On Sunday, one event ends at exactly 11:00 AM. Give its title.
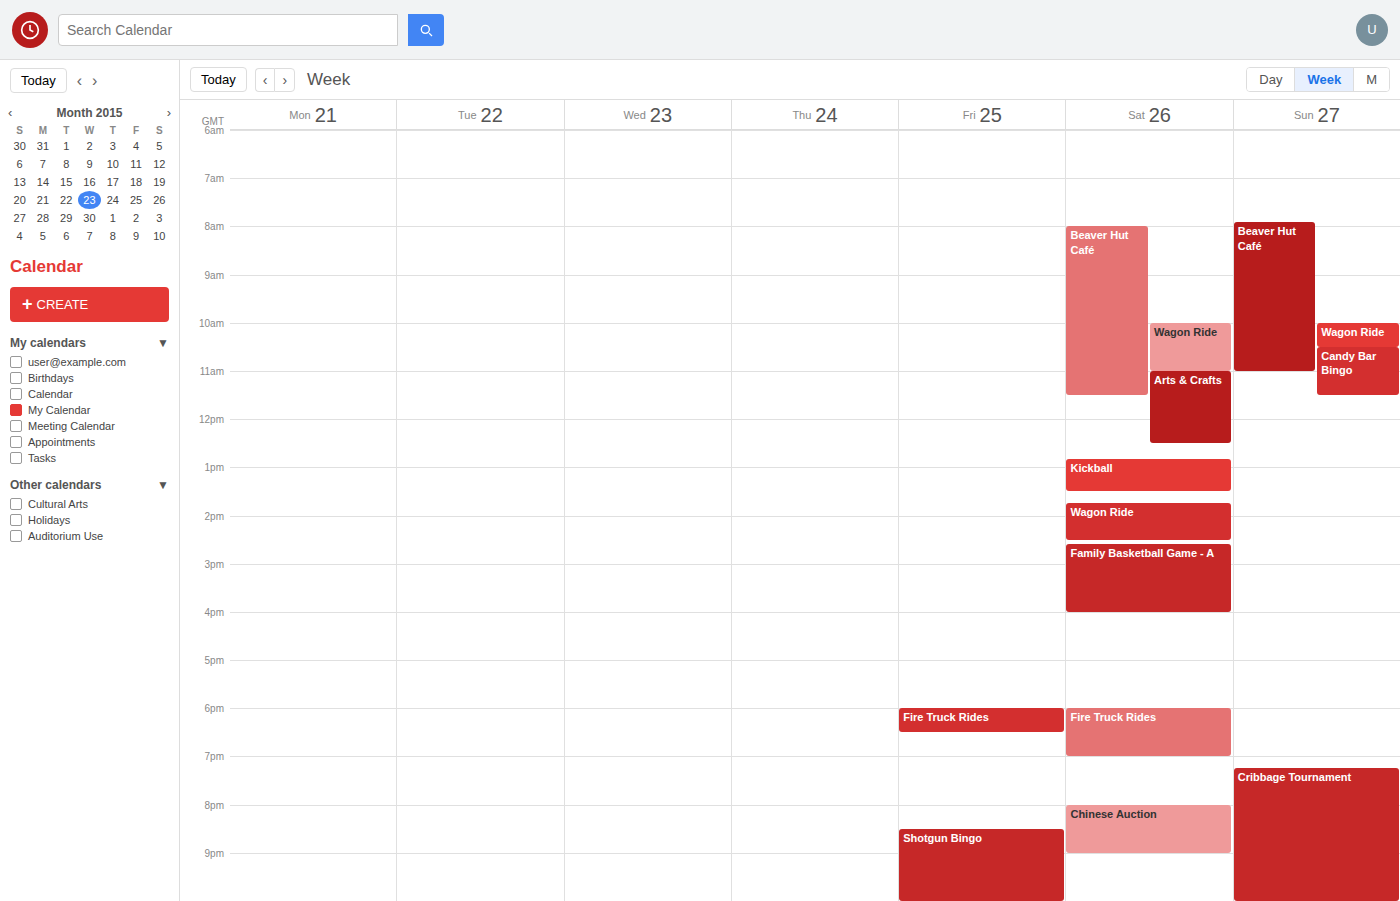
"Beaver Hut Café"